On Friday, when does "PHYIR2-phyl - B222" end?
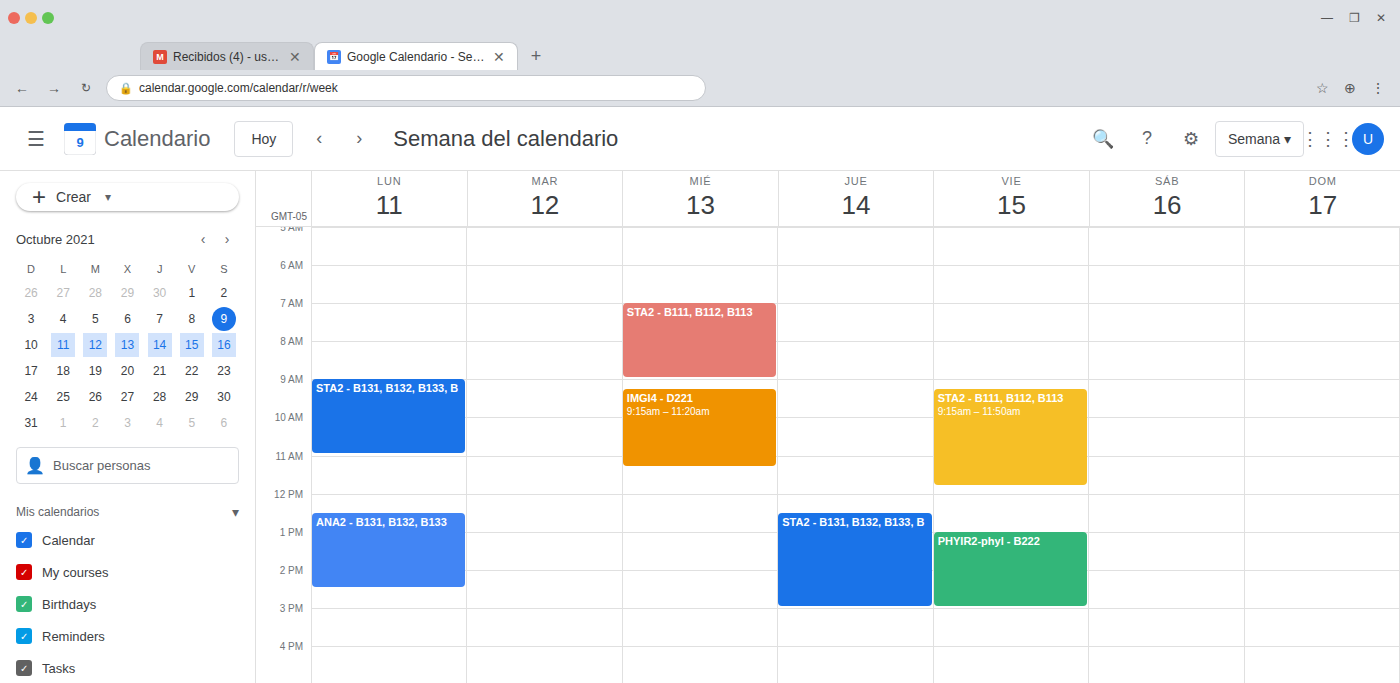
3:00 PM